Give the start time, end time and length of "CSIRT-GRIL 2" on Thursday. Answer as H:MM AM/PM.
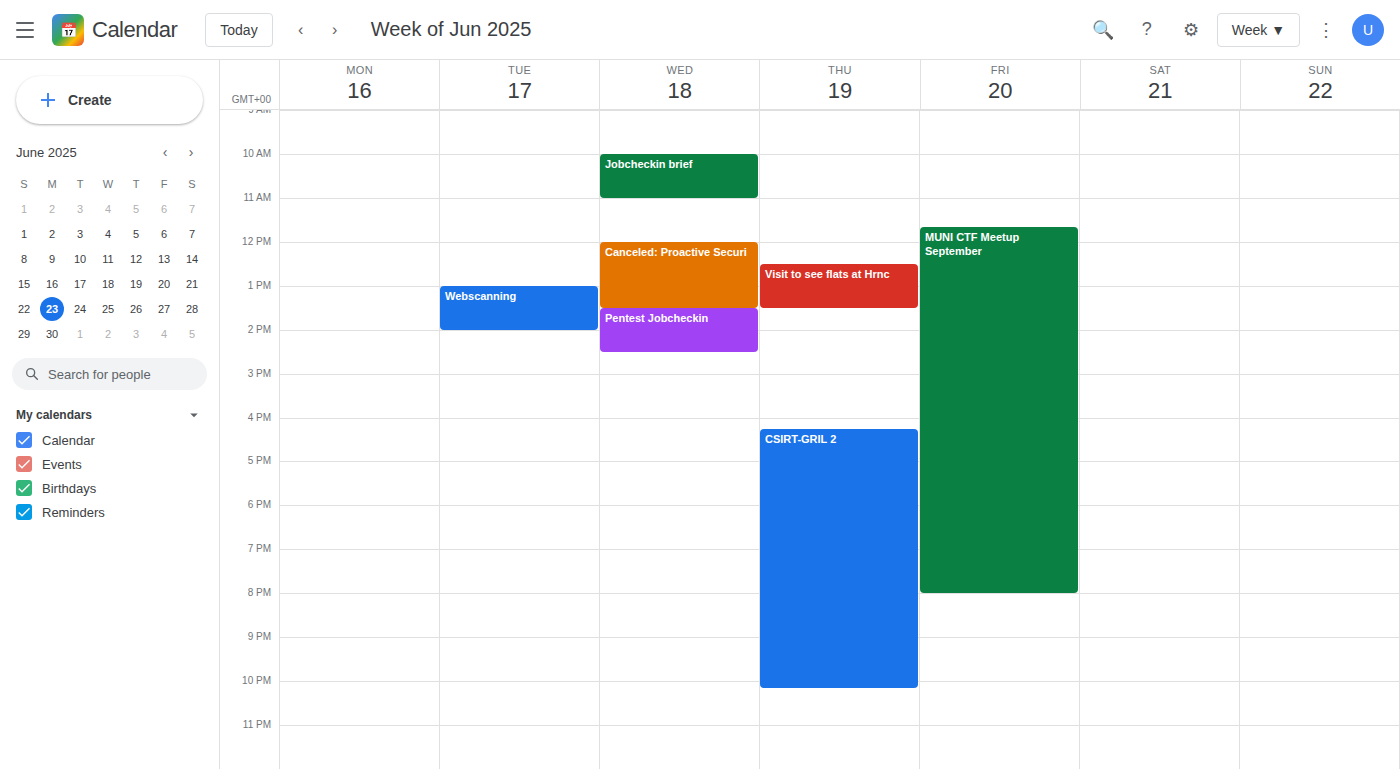
4:15 PM to 10:10 PM, 5 hours 55 minutes